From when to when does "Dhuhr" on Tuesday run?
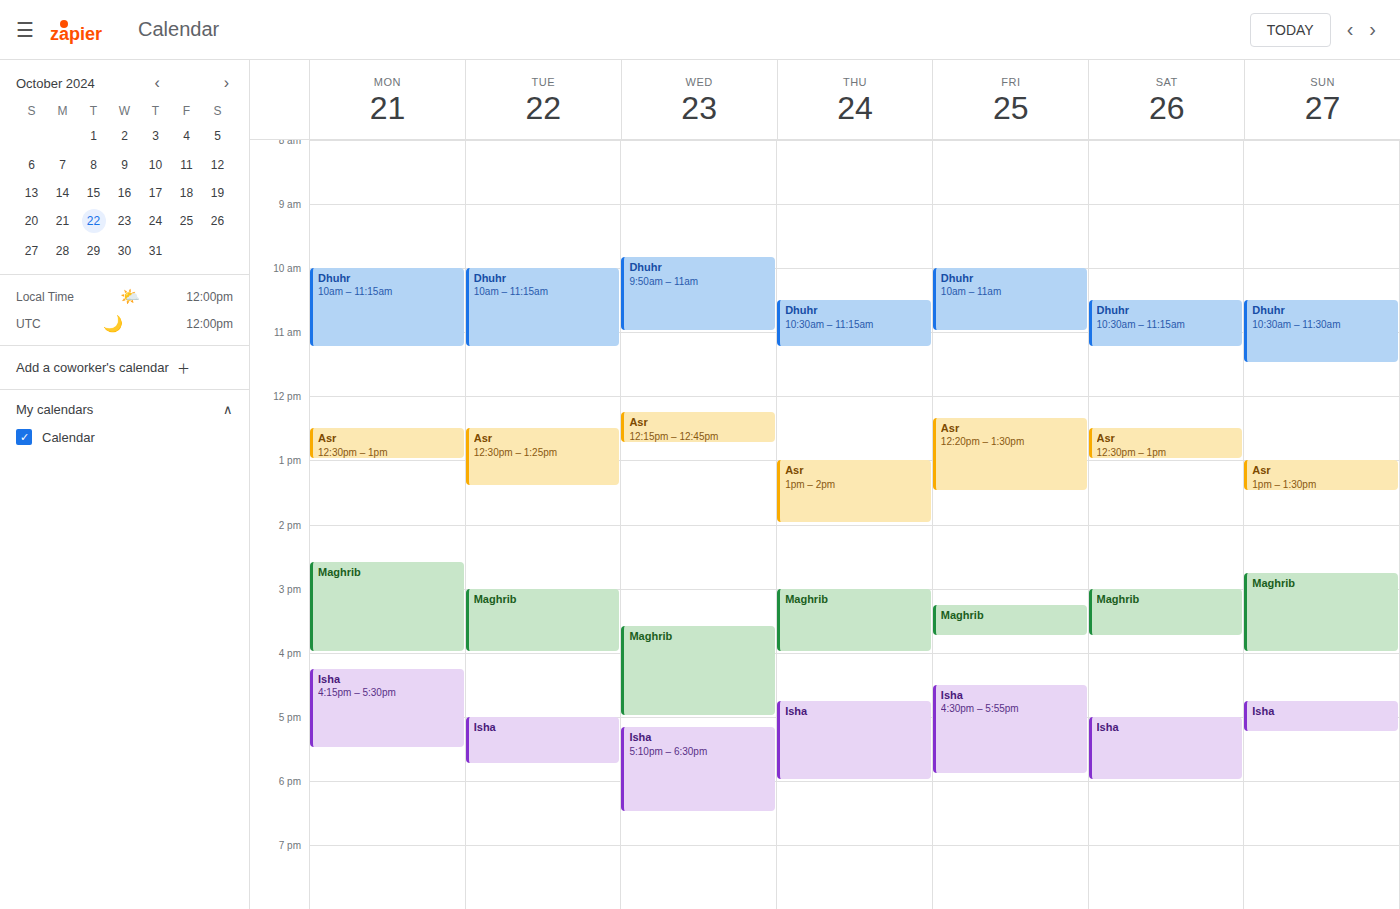
10:00 to 11:15